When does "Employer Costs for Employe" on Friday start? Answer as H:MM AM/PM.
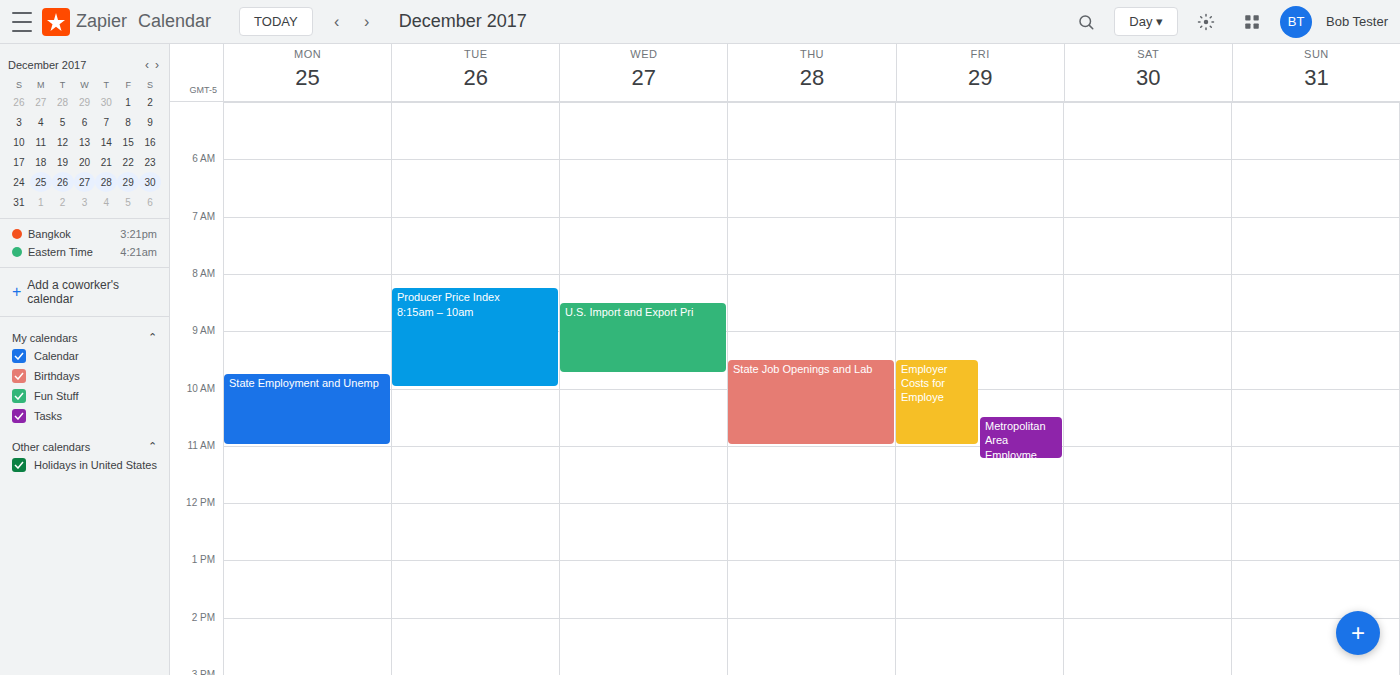
9:30 AM